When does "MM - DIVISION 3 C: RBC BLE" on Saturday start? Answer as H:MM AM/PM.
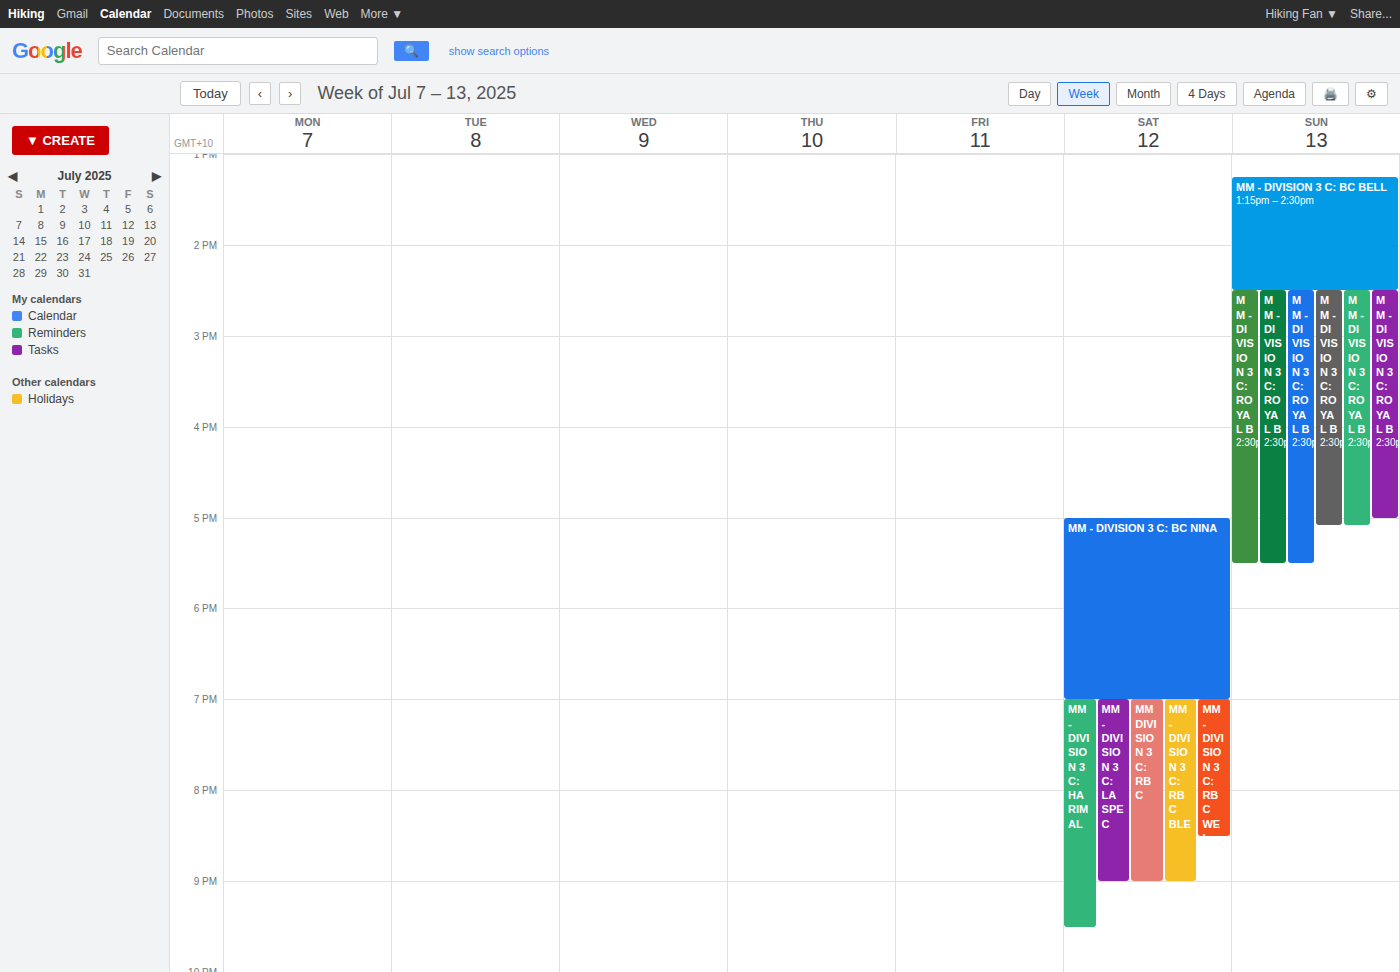
7:00 PM